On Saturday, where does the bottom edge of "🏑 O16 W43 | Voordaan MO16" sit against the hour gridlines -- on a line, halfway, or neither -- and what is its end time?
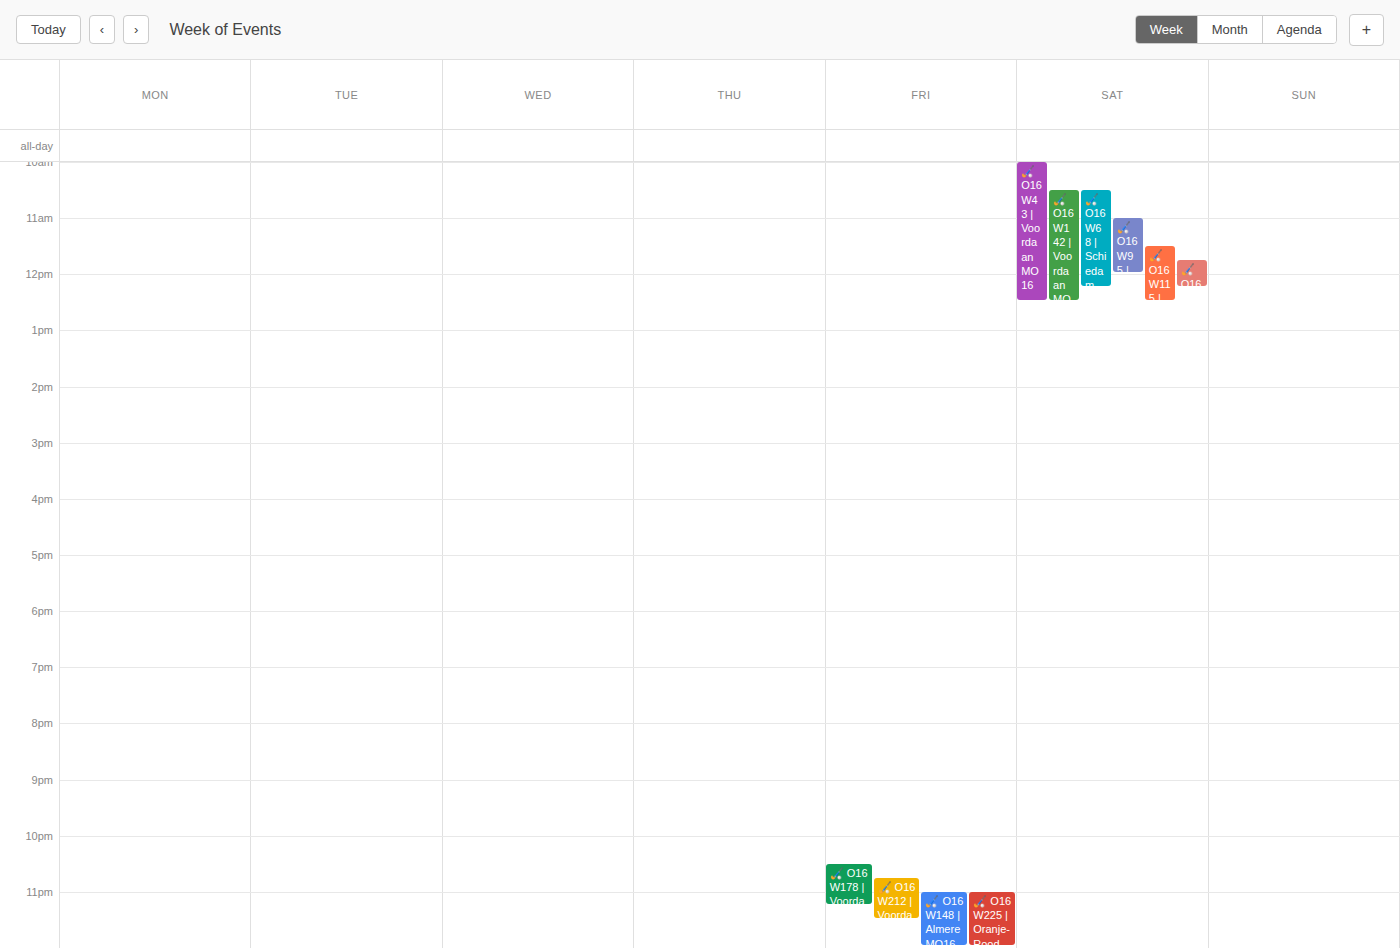
12:30 -- halfway between the 12:00 and 13:00 lines.